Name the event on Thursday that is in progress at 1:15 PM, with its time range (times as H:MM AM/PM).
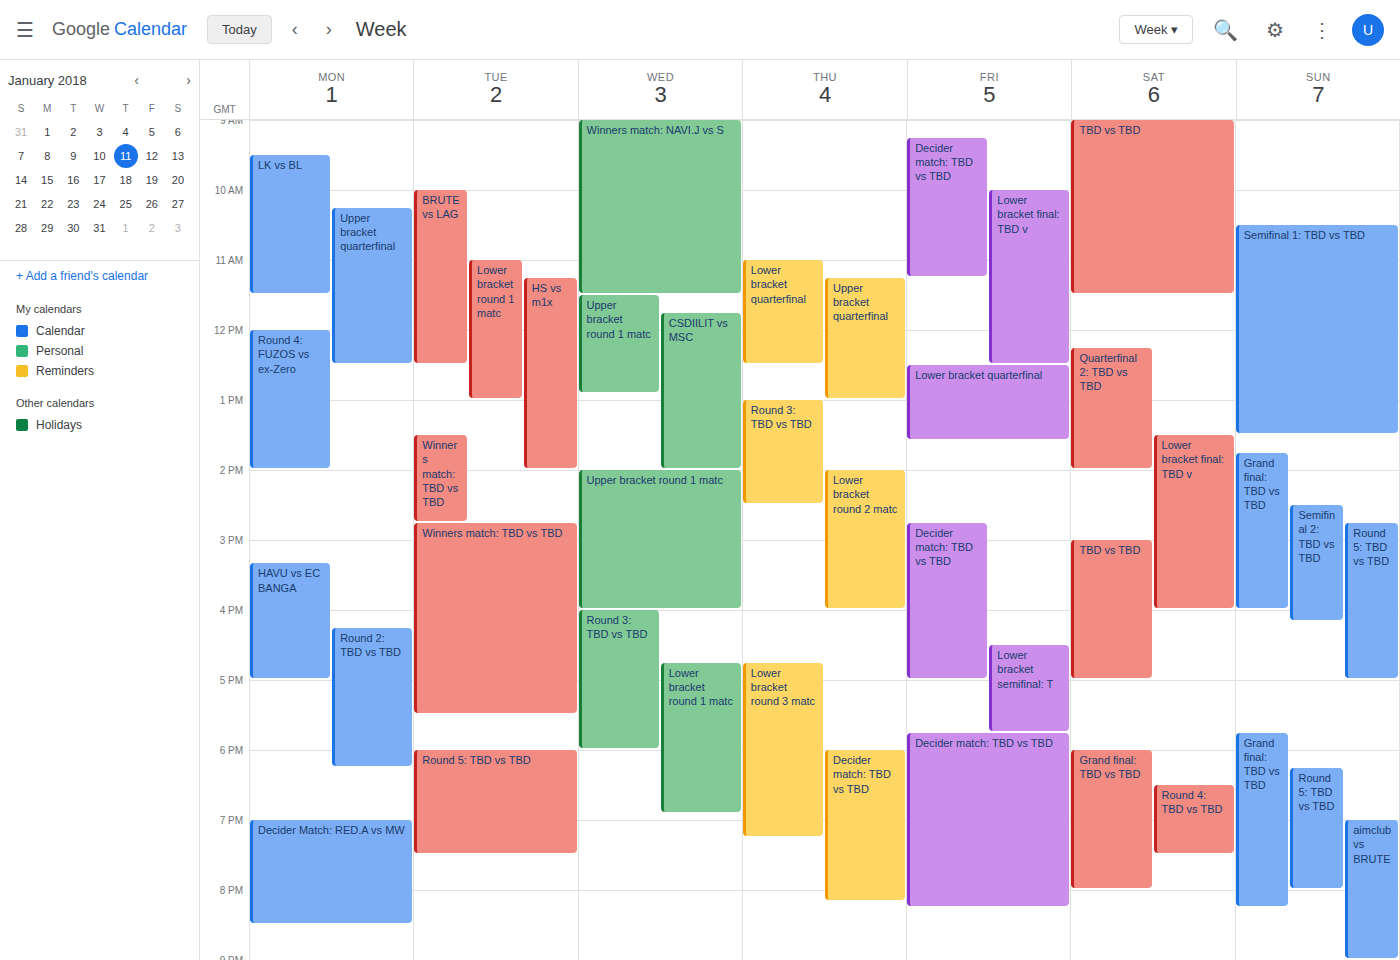
"Round 3: TBD vs TBD", 1:00 PM to 2:30 PM